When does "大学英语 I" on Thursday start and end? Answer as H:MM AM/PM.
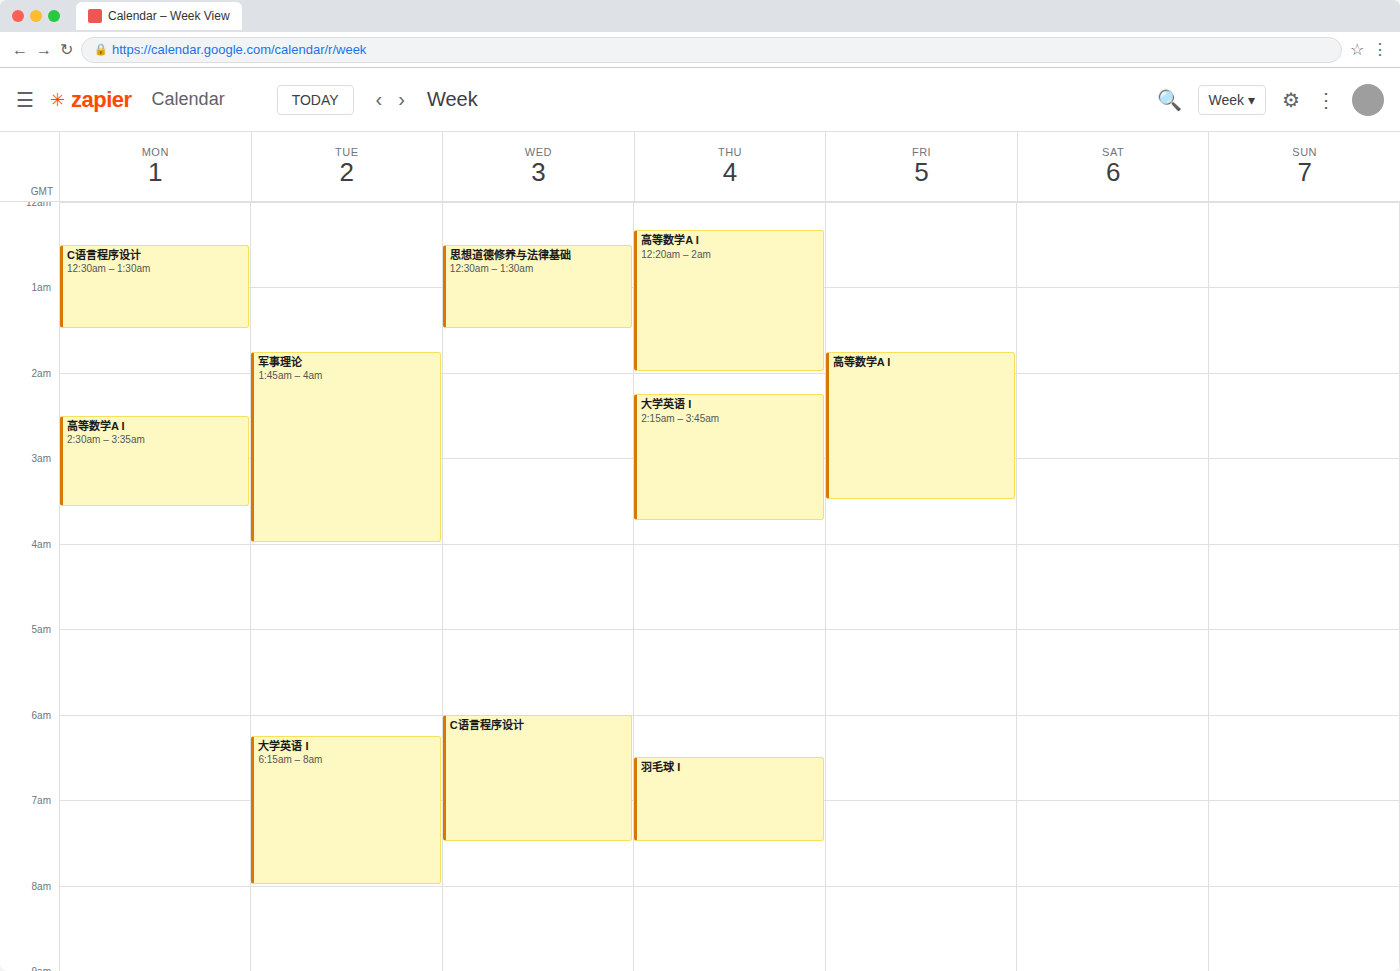
2:15 AM to 3:45 AM